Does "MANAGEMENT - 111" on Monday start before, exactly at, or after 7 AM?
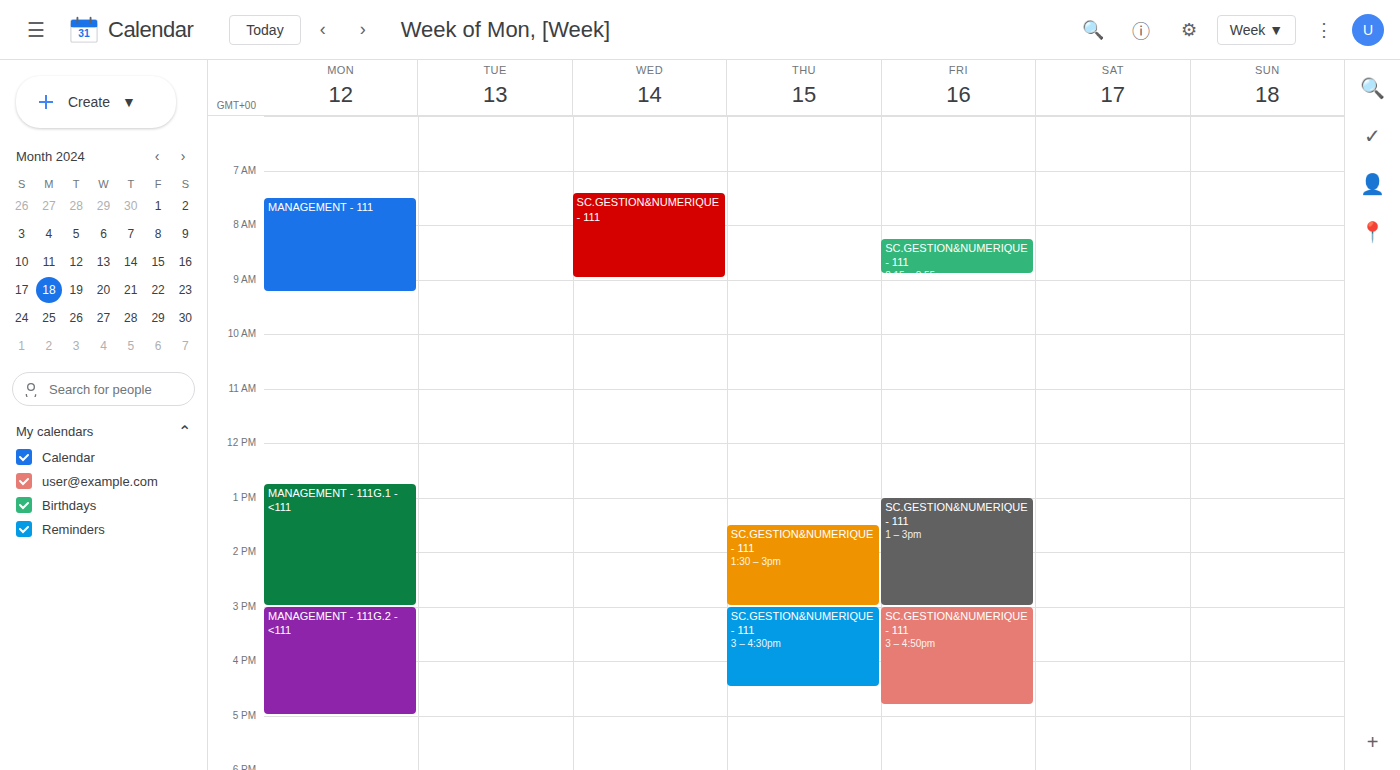
7:30 AM -- after 7 AM, 30 minutes below the 7 AM line.